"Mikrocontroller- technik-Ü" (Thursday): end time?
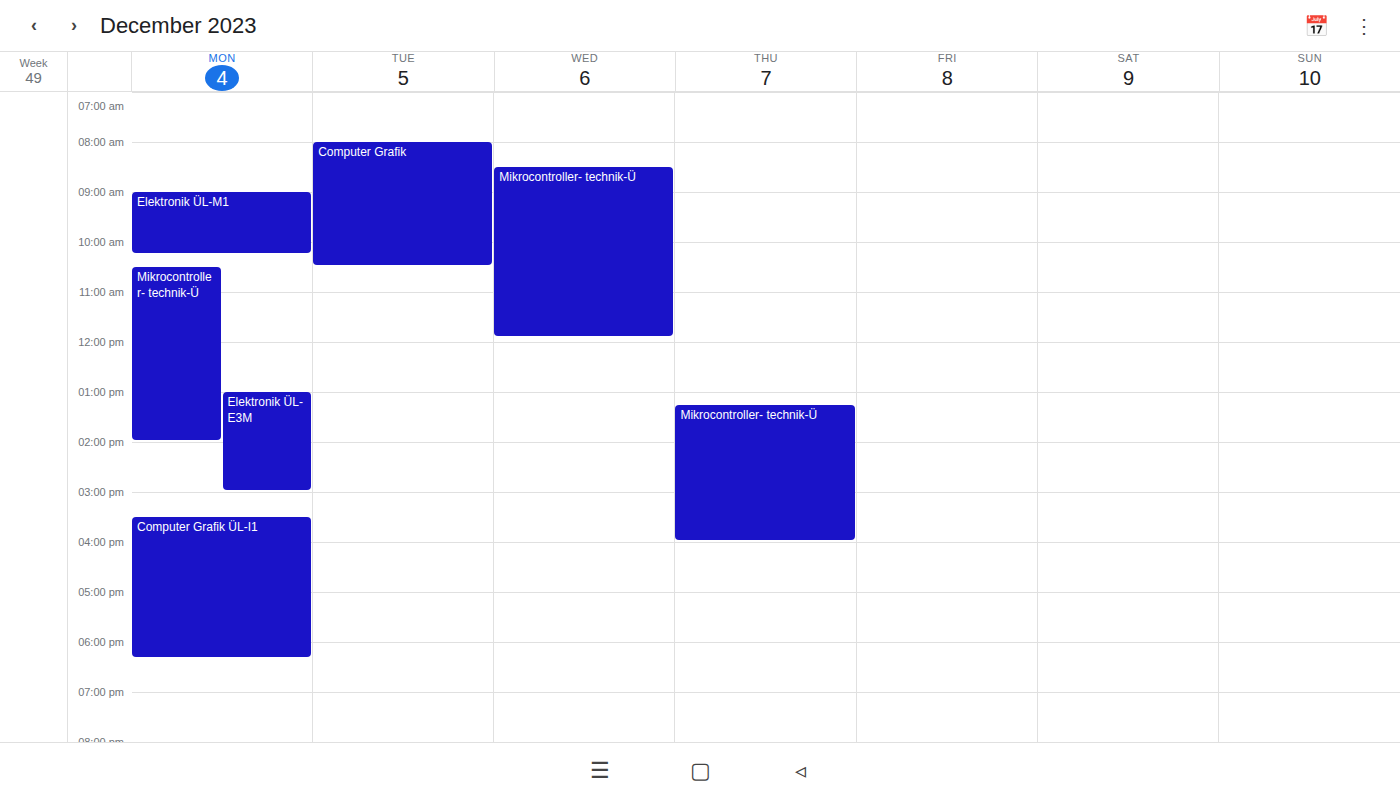
4:00 PM